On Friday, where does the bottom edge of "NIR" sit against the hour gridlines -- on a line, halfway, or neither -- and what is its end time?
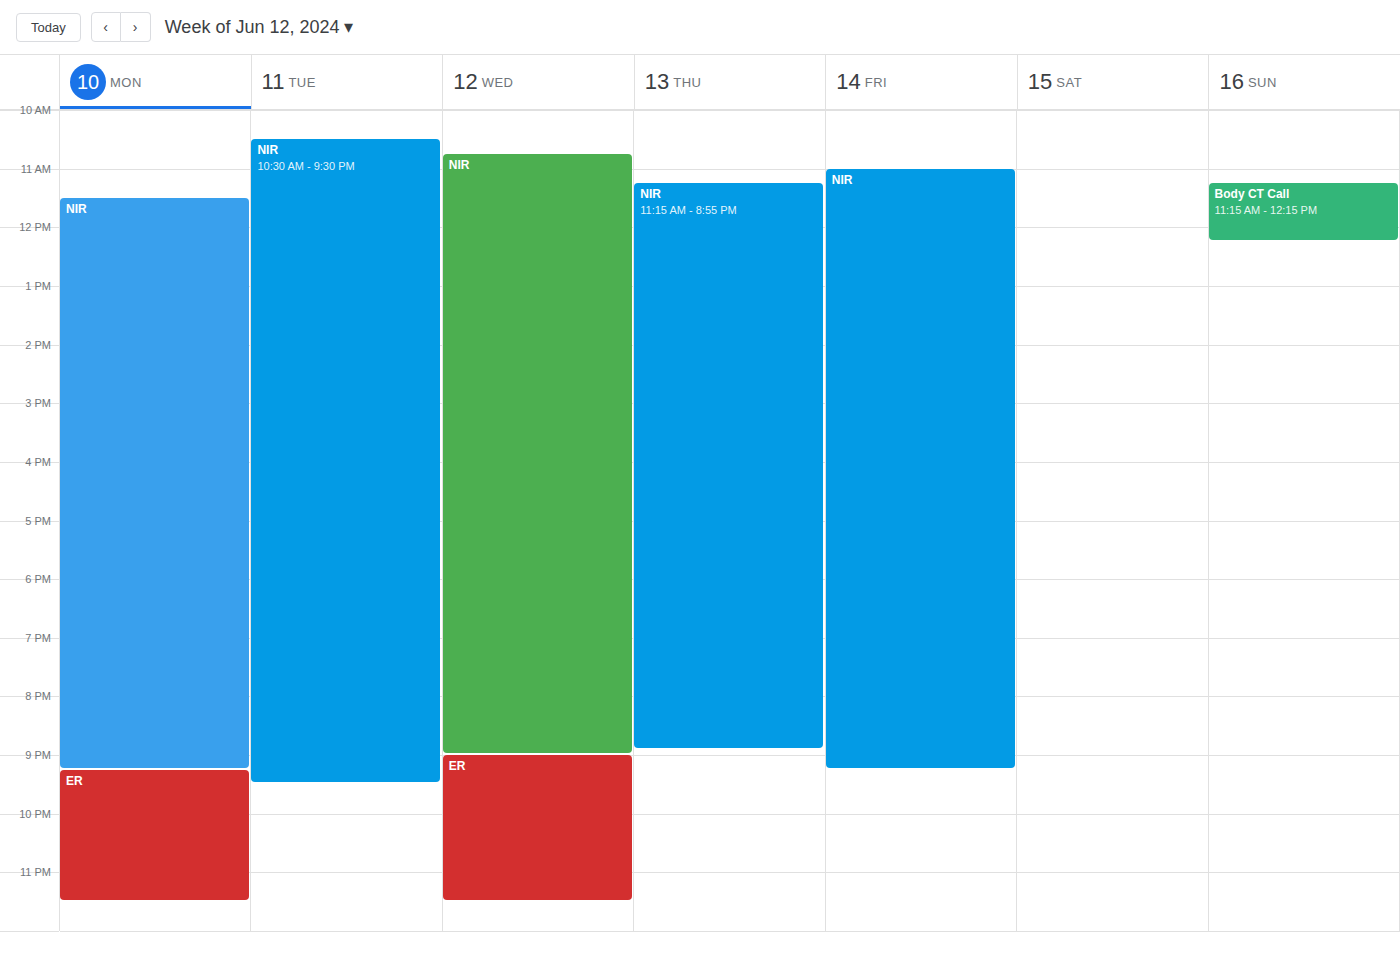
9:15 PM -- neither: a quarter of the way from the 9 PM line to the 10 PM line.